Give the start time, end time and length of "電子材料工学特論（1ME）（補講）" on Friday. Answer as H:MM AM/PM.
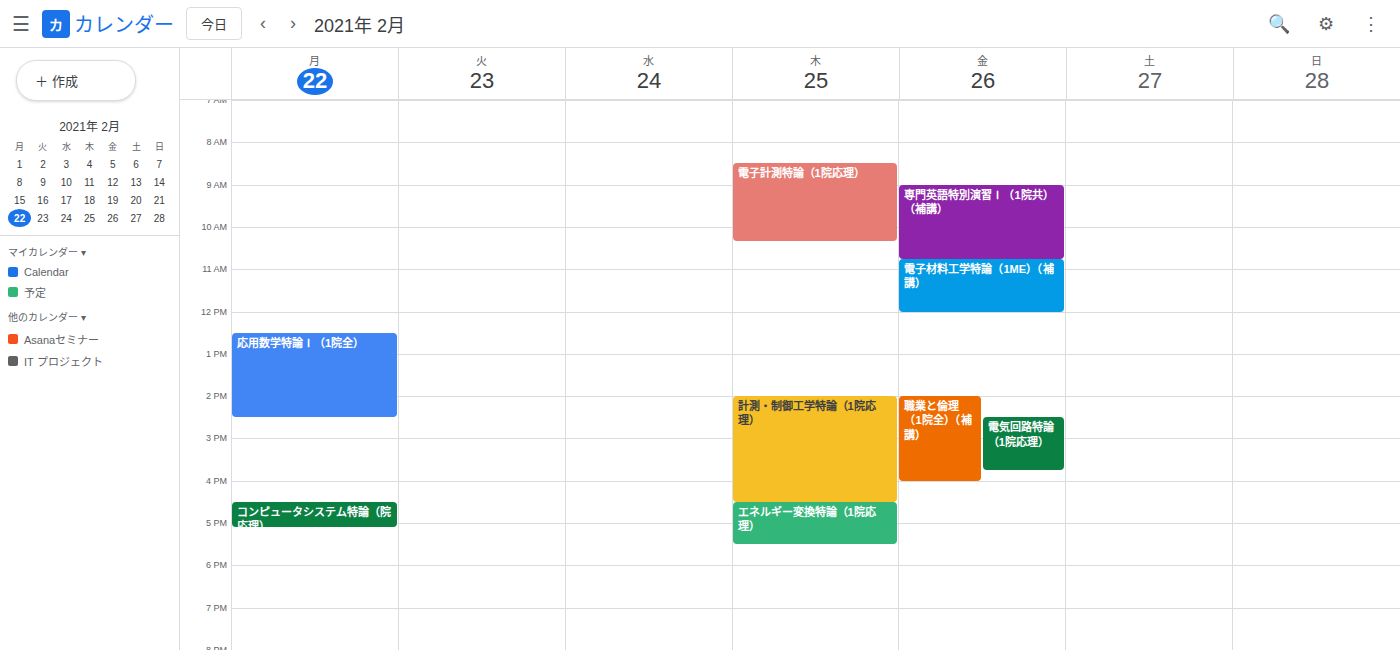
10:45 AM to 12:00 PM, 1 hour 15 minutes